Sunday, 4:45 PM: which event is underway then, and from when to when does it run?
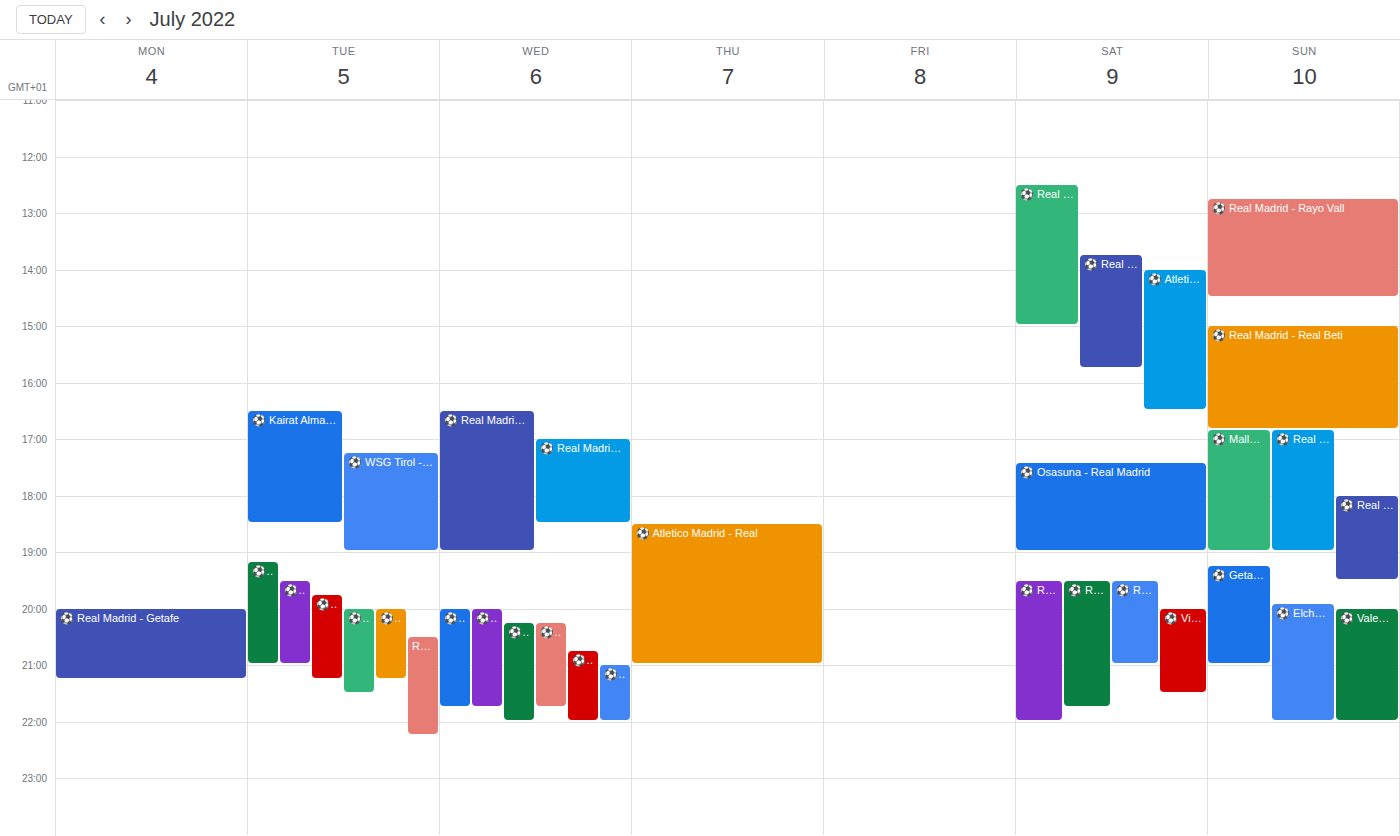
"⚽️ Real Madrid - Real Beti", 3:00 PM to 4:50 PM